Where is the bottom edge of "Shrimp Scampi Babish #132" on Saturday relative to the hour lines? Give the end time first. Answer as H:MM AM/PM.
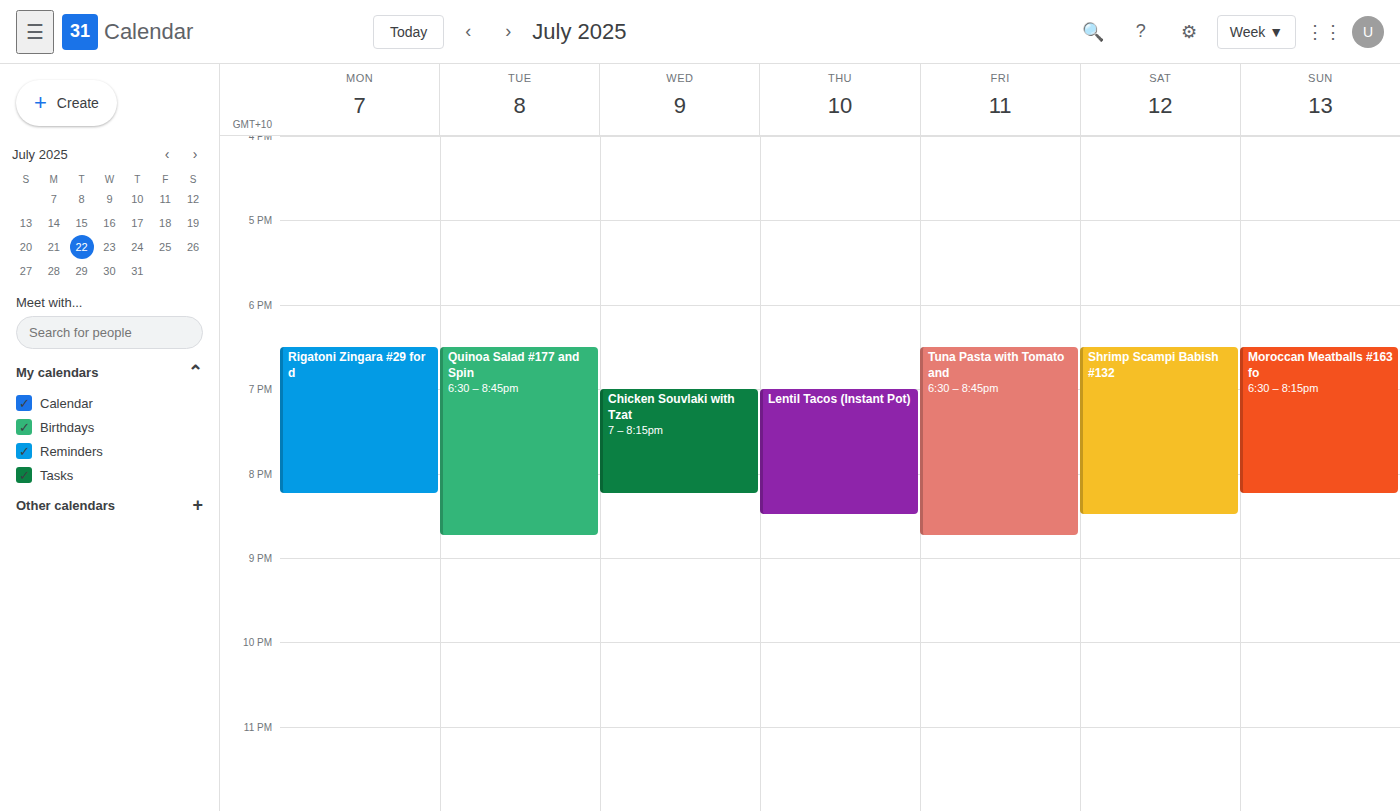
8:30 PM -- halfway between the 8 PM and 9 PM lines.